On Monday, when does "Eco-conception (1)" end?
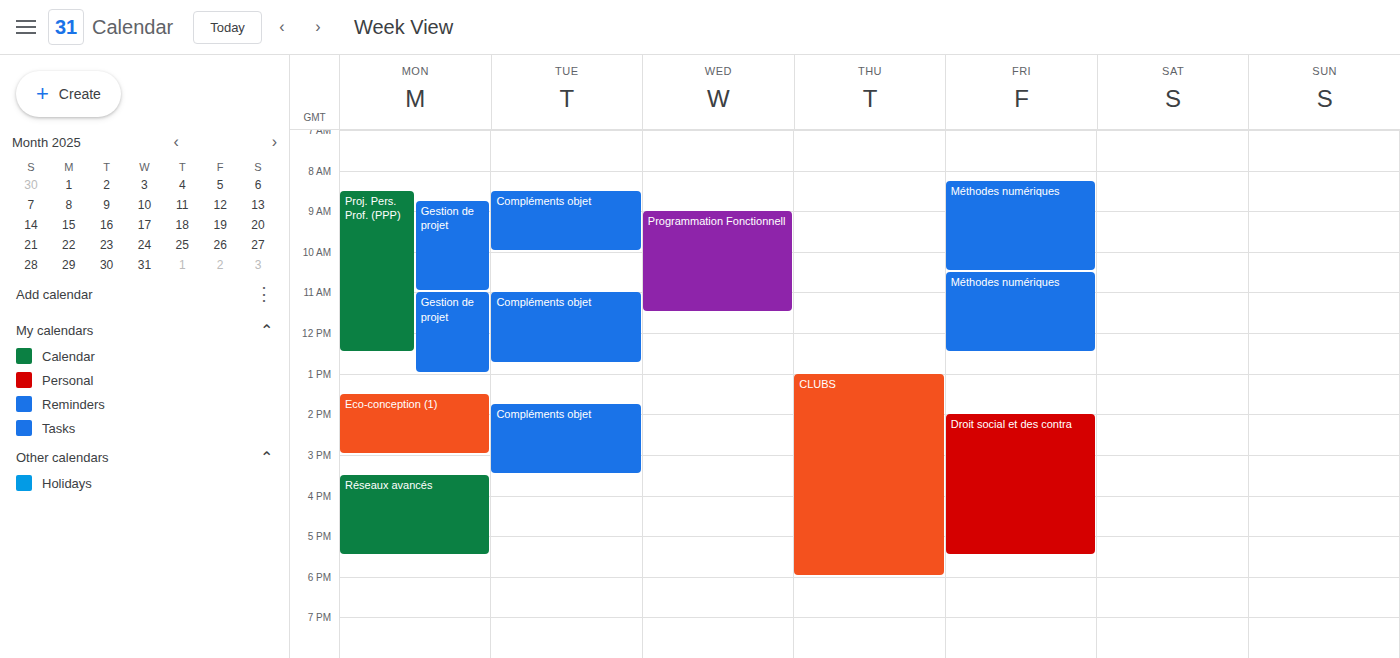
3:00 PM